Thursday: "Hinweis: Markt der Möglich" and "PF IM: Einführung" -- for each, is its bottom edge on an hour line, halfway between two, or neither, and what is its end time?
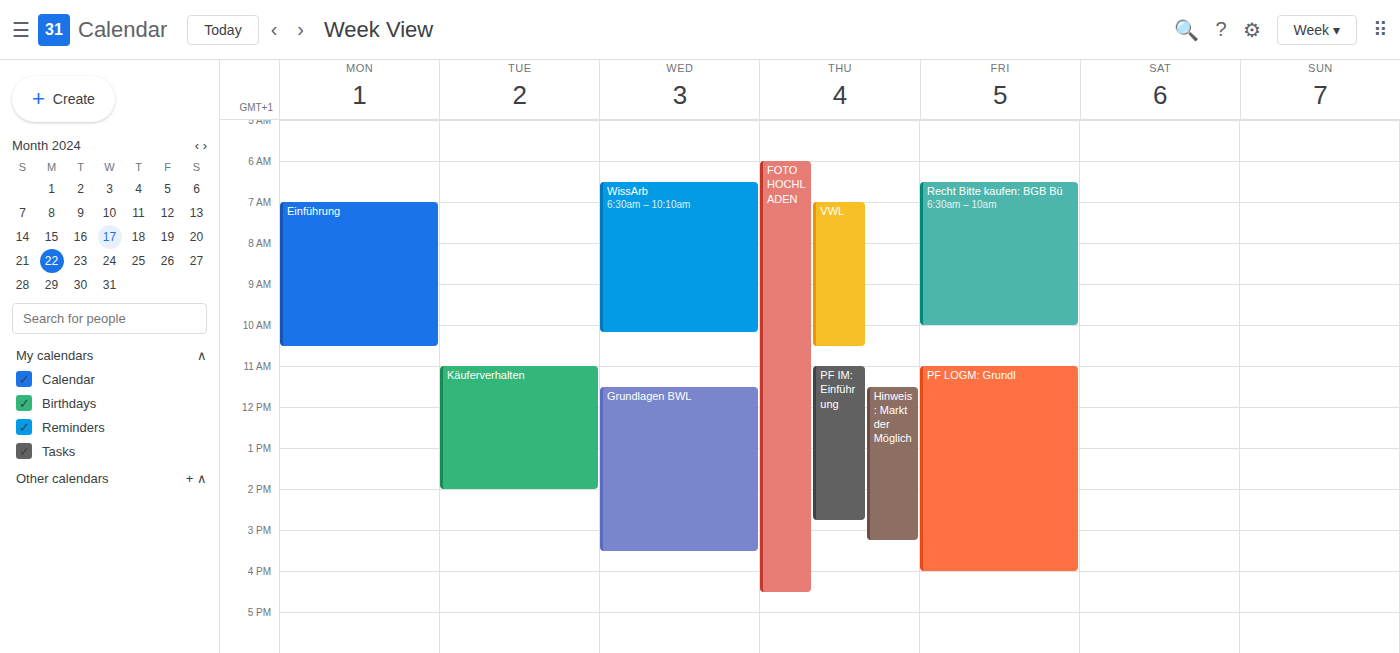
"Hinweis: Markt der Möglich": 3:15 PM, neither: a quarter of the way from the 3 PM line to the 4 PM line. "PF IM: Einführung": 2:45 PM, neither: three quarters of the way from the 2 PM line to the 3 PM line.